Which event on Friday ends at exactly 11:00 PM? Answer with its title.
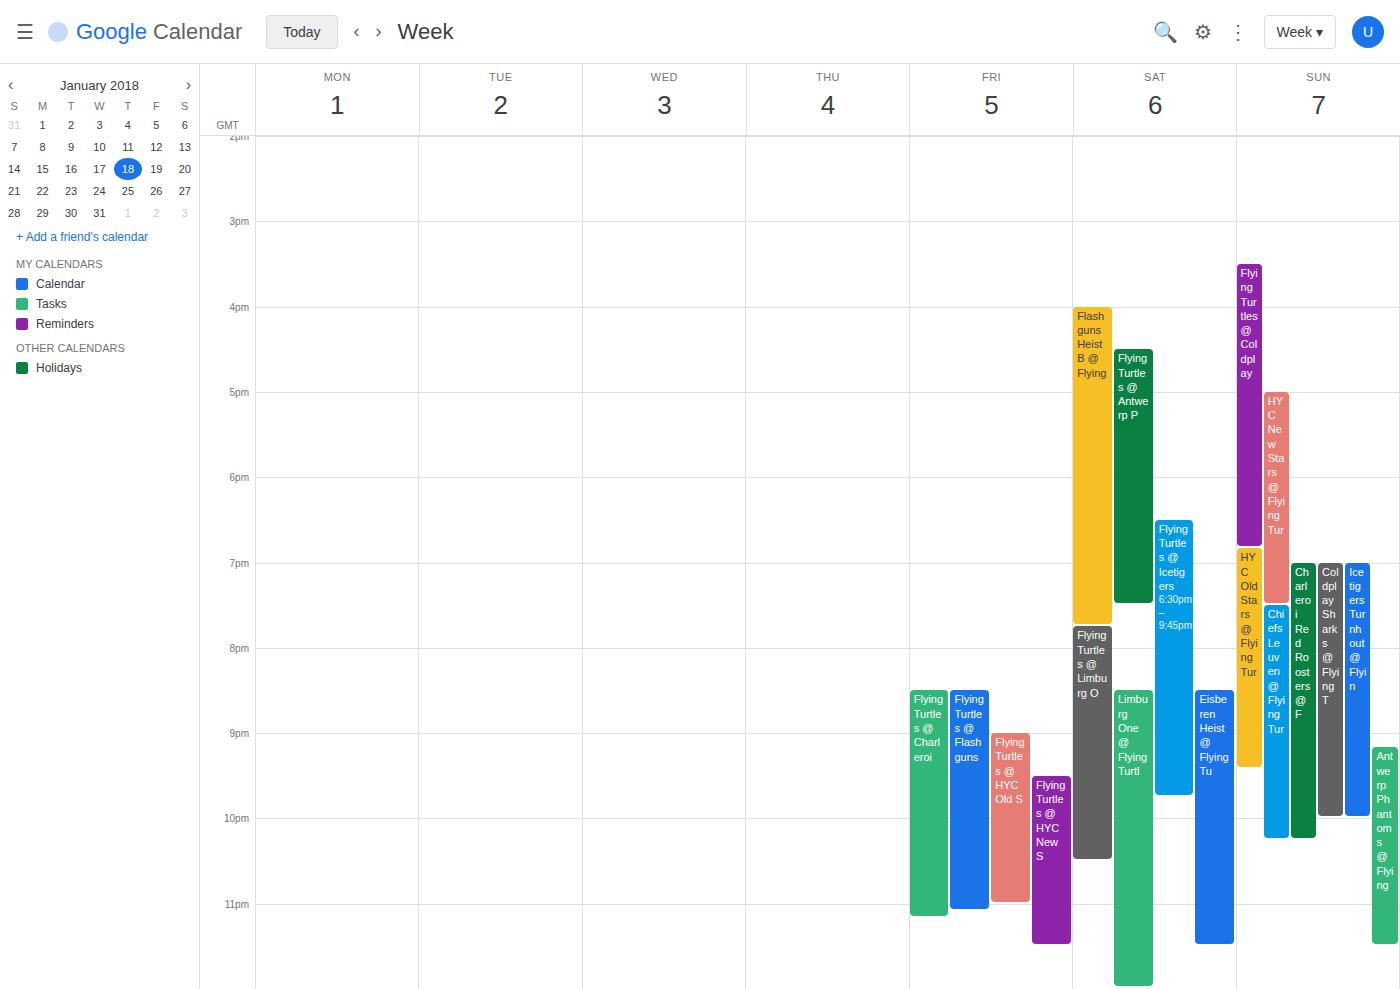
"Flying Turtles @ HYC Old S"